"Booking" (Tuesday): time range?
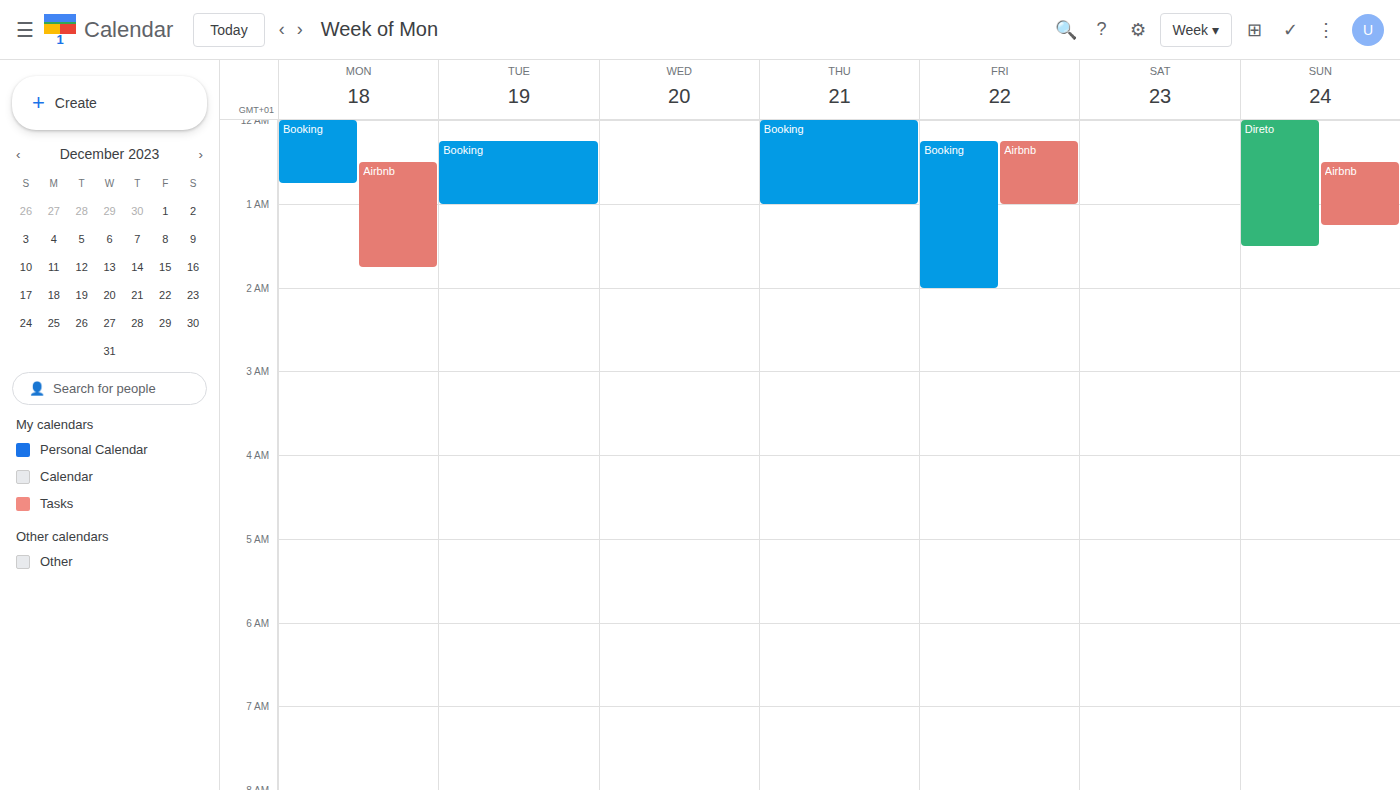
12:15 AM to 1:00 AM